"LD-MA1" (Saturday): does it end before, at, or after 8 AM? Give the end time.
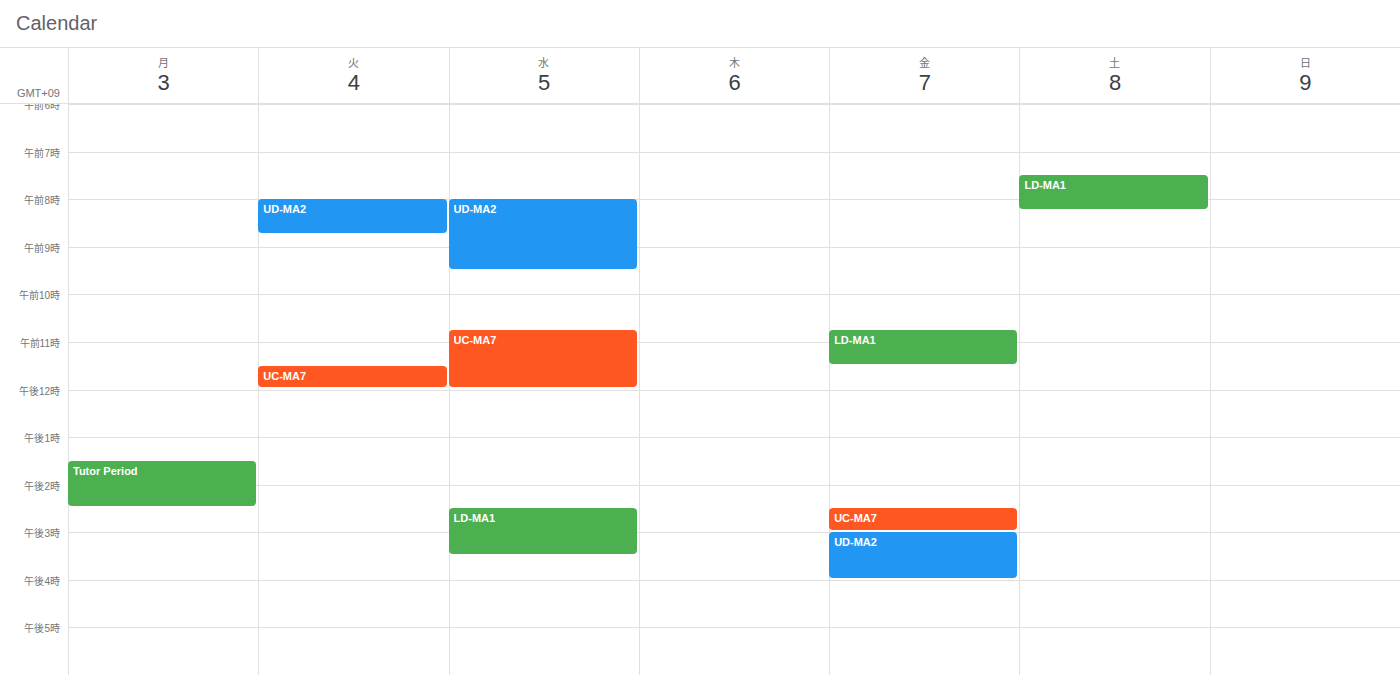
8:15 AM -- after 8 AM, 15 minutes below the 8 AM line.